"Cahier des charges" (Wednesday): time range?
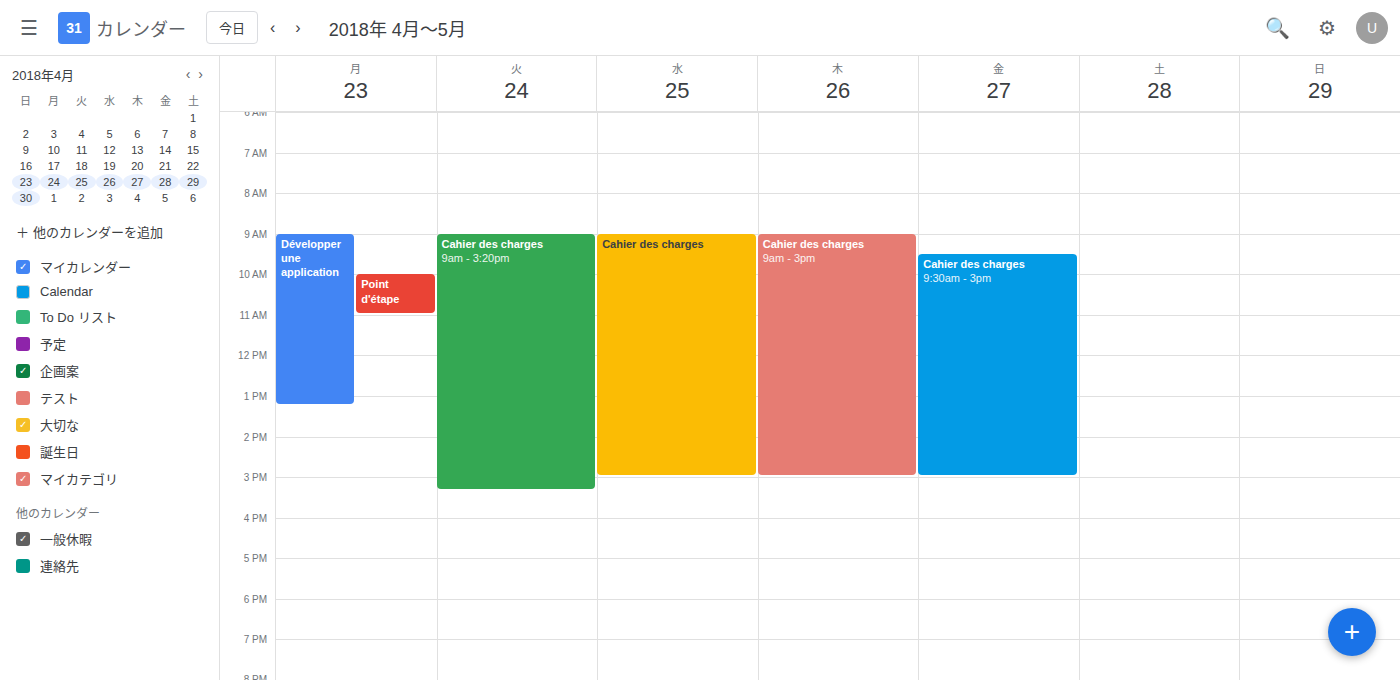
9:00 AM to 3:00 PM